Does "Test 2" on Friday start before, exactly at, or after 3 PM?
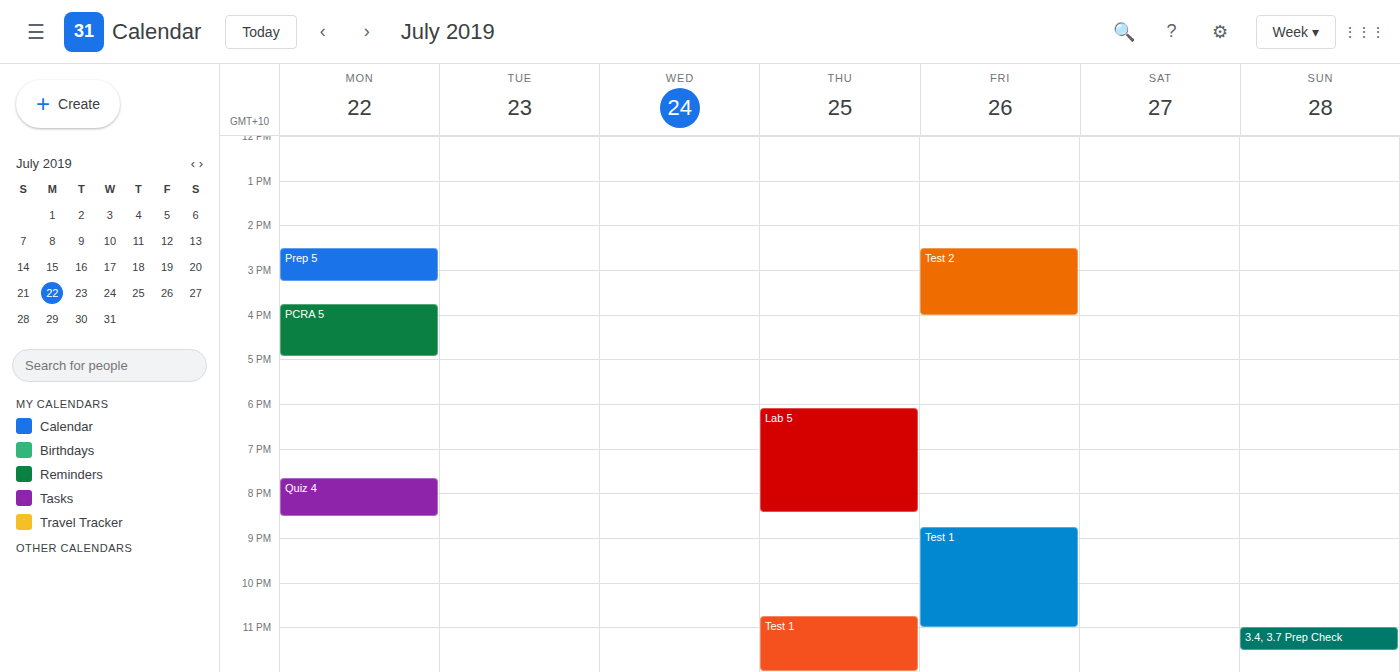
2:30 PM -- before 3 PM, 30 minutes above the 3 PM line.